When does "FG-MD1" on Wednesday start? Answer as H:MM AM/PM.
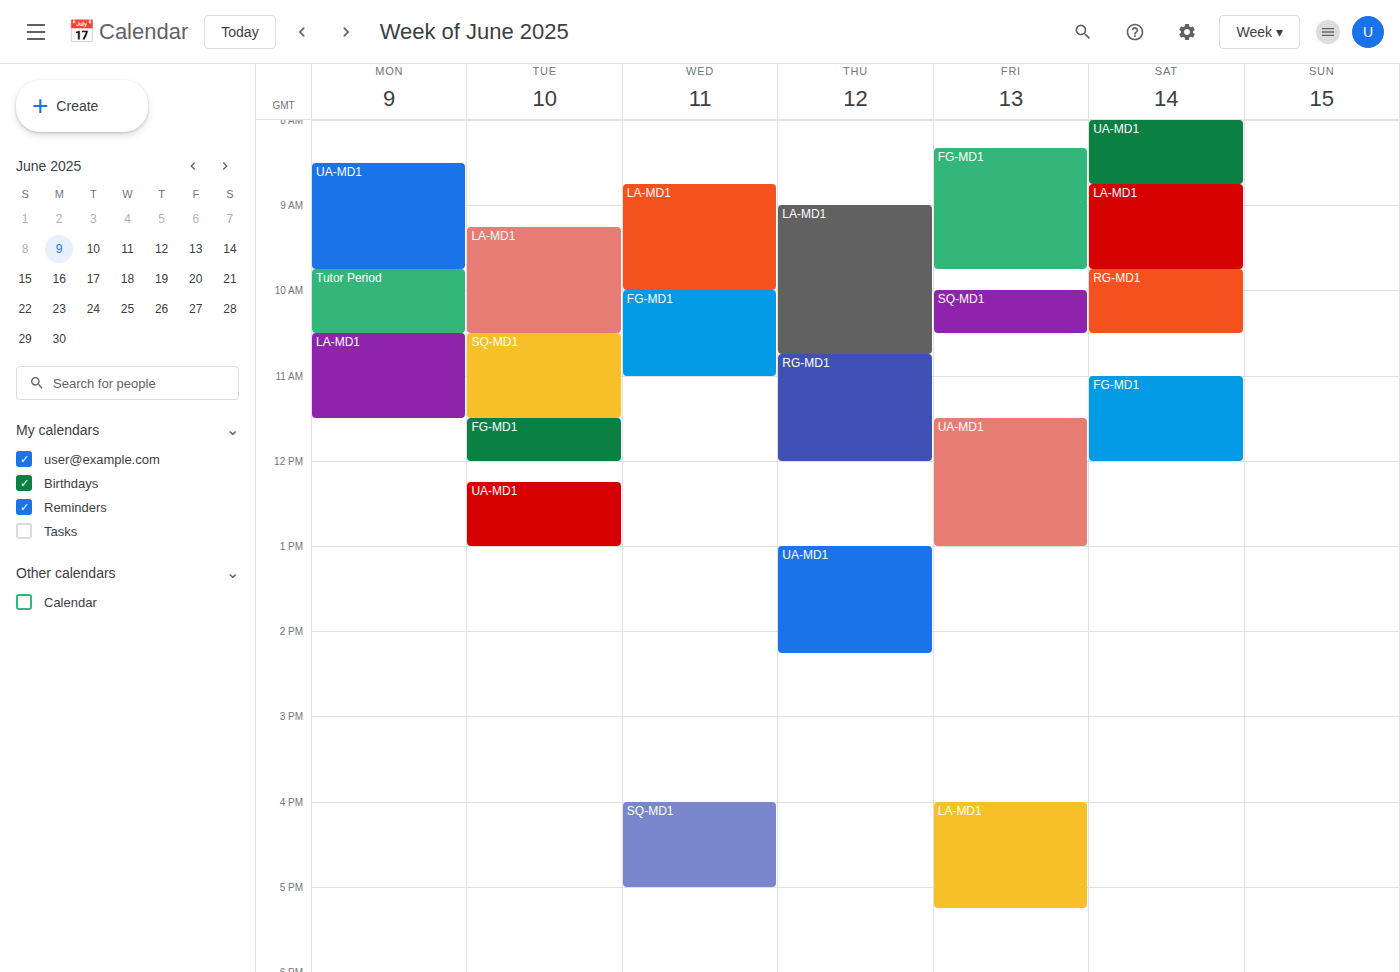
10:00 AM